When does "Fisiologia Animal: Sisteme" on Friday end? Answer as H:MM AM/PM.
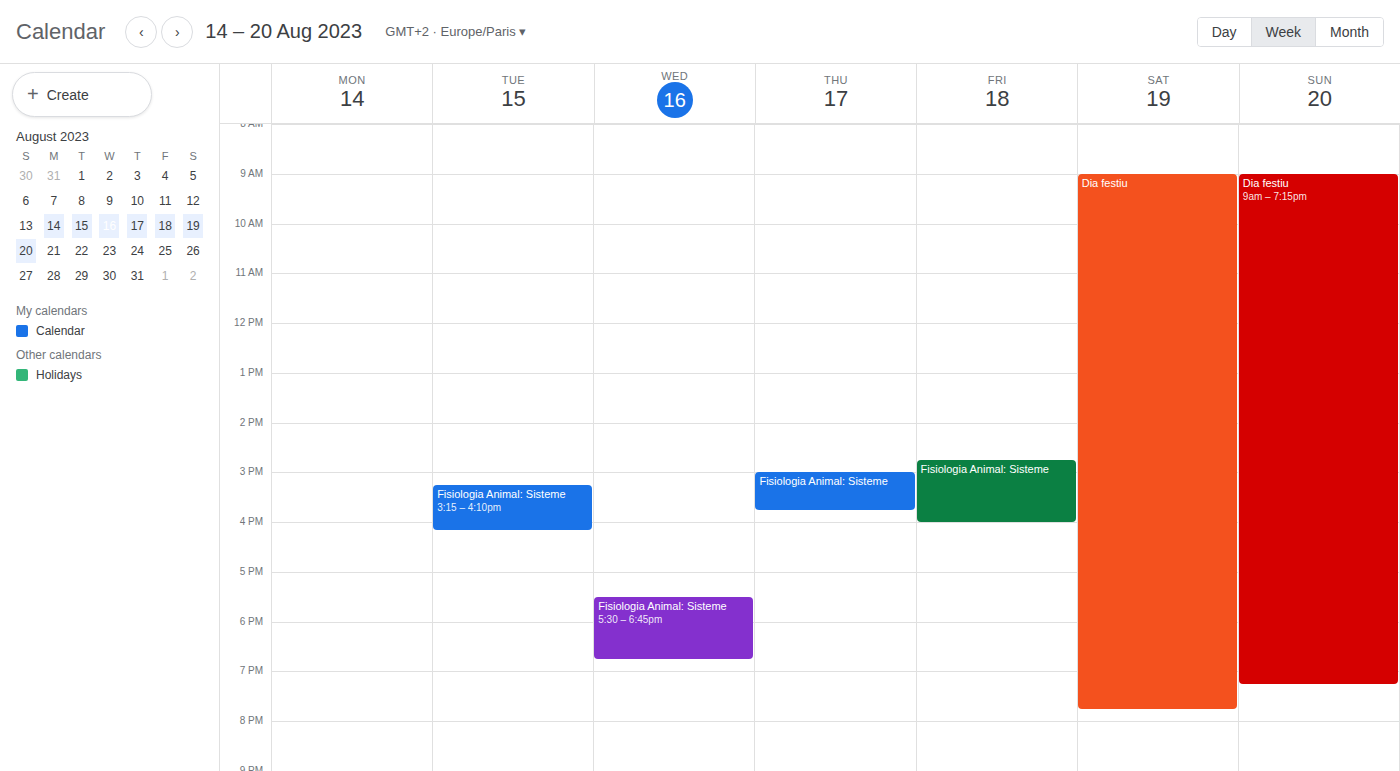
4:00 PM